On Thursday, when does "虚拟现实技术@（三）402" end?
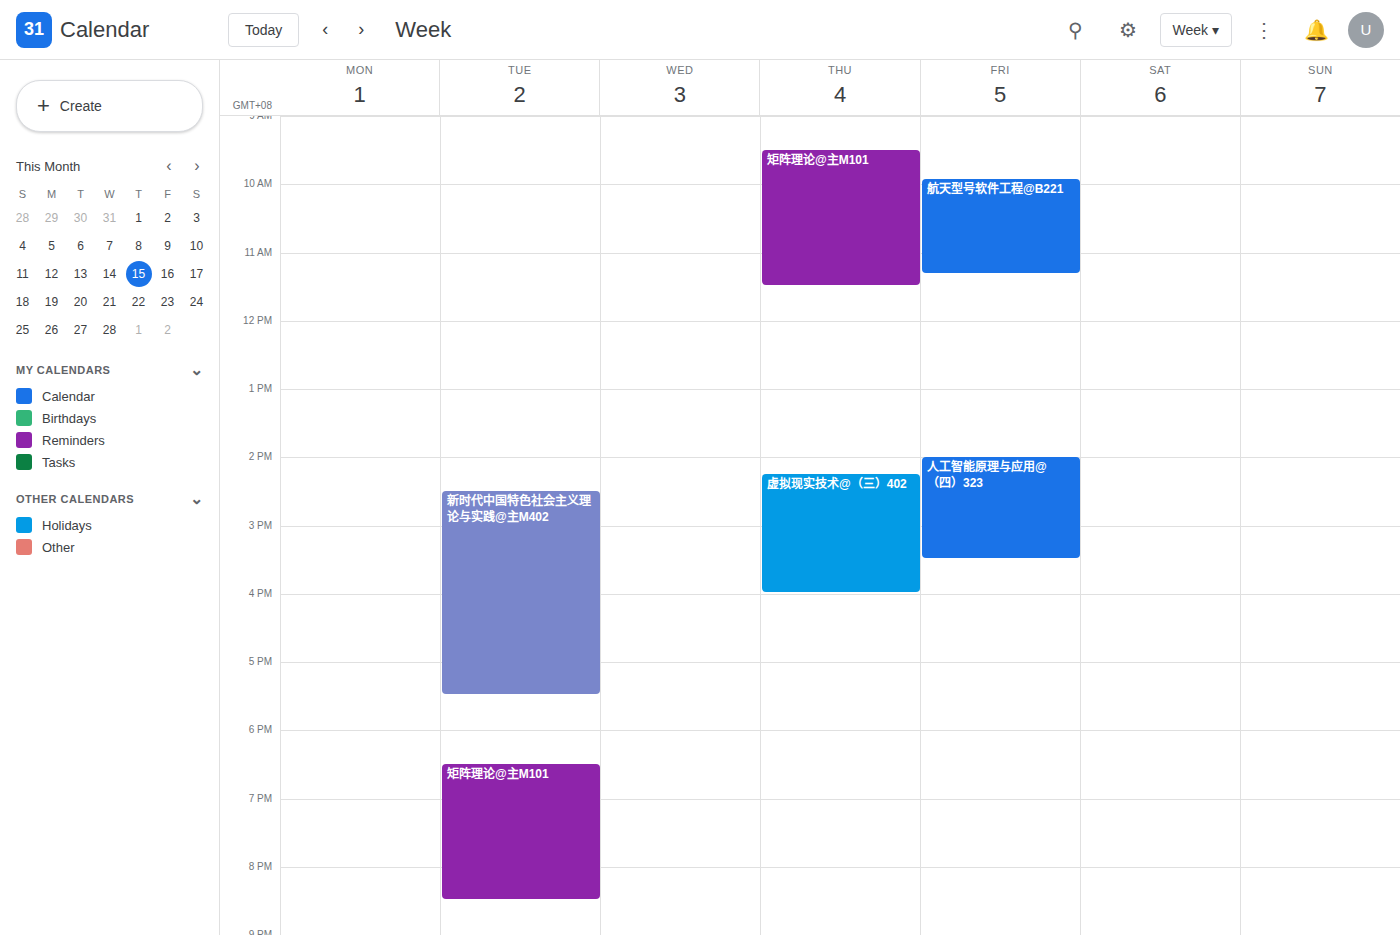
4:00 PM